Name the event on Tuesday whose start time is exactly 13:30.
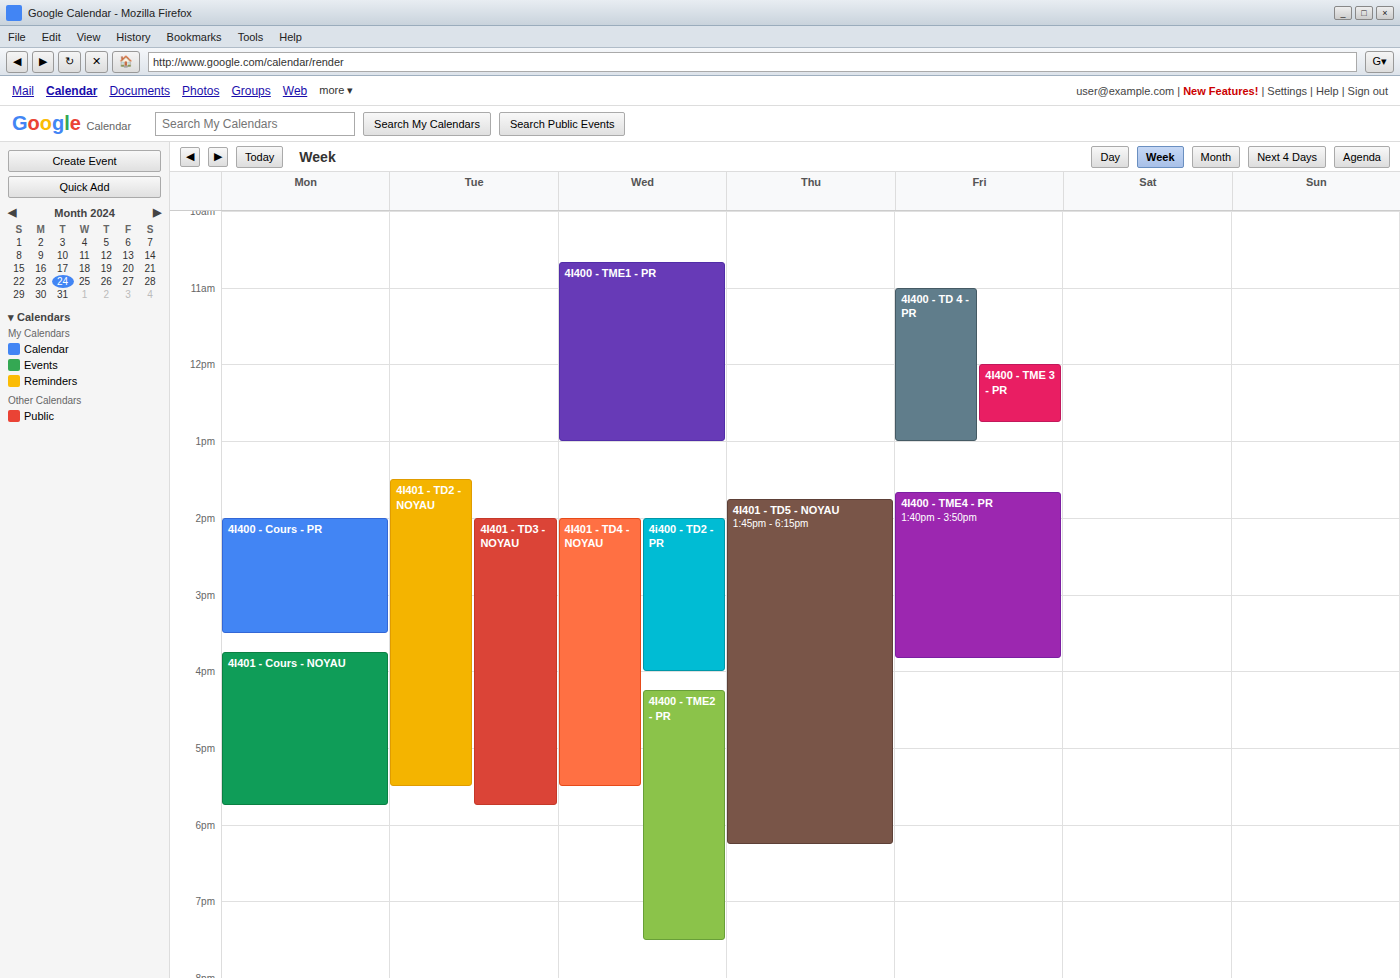
"4I401 - TD2 - NOYAU"